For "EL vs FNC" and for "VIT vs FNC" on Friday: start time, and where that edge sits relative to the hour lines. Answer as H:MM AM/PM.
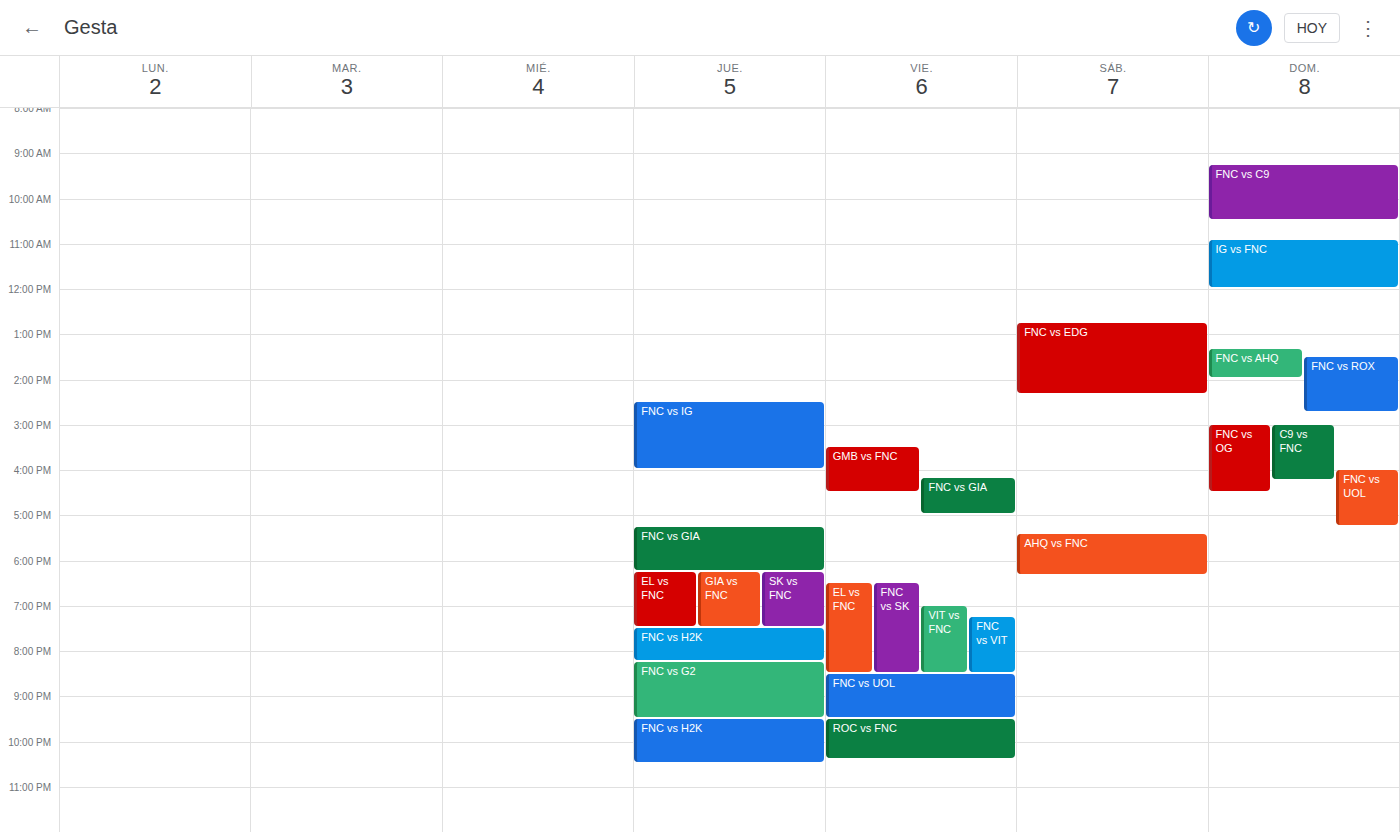
"EL vs FNC": 6:30 PM, halfway between the 6 PM and 7 PM lines. "VIT vs FNC": 7:00 PM, exactly on the 7 PM line.